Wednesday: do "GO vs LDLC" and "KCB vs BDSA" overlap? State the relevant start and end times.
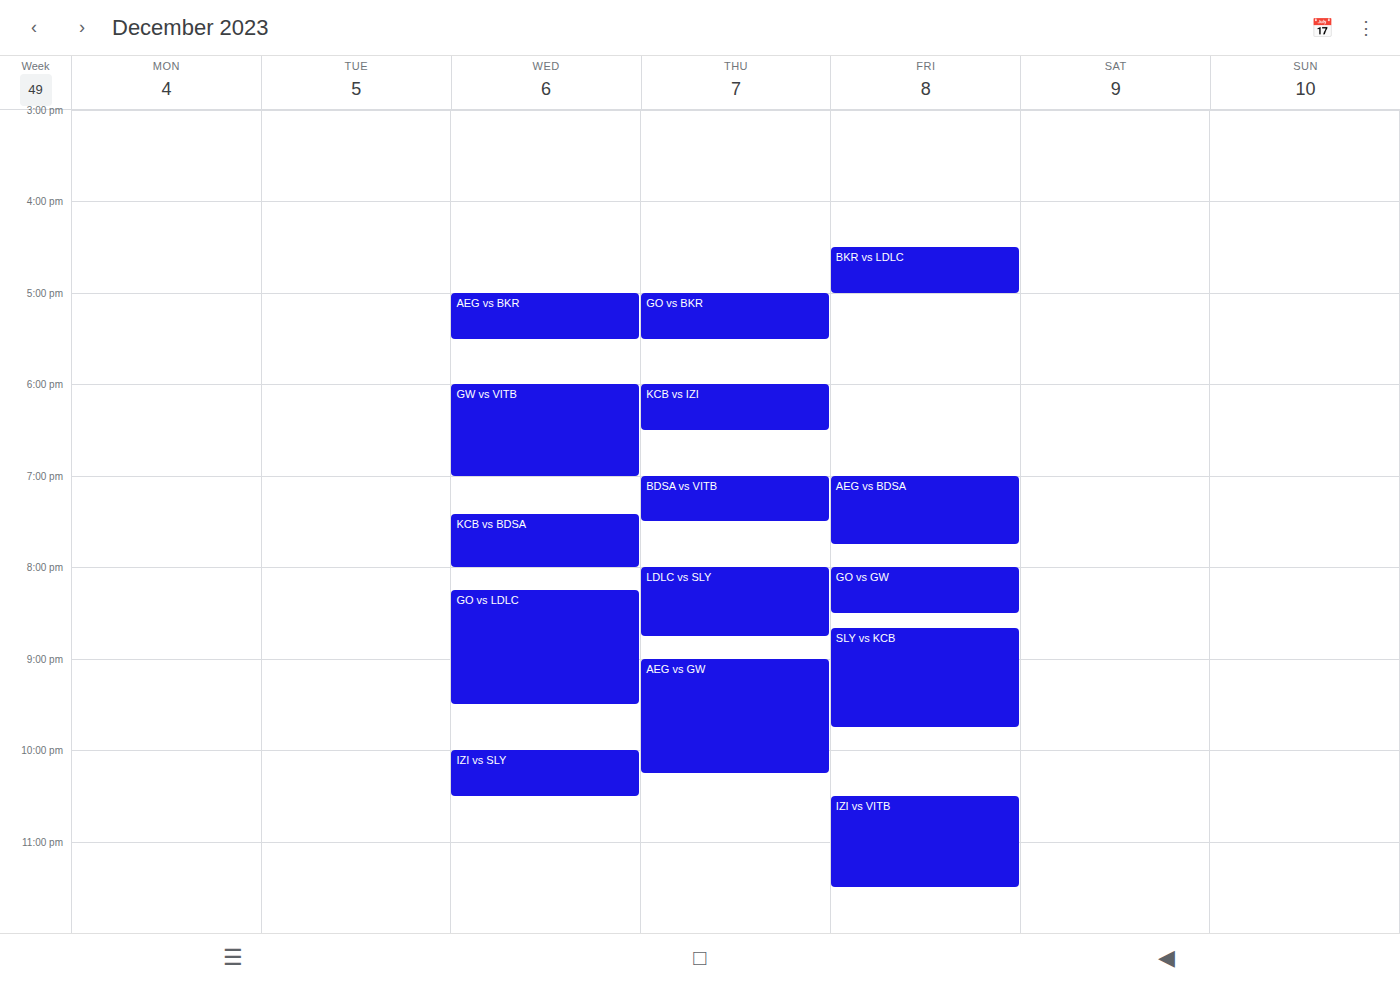
"KCB vs BDSA" ends at 8:00 PM and "GO vs LDLC" starts at 8:15 PM -- no overlap.